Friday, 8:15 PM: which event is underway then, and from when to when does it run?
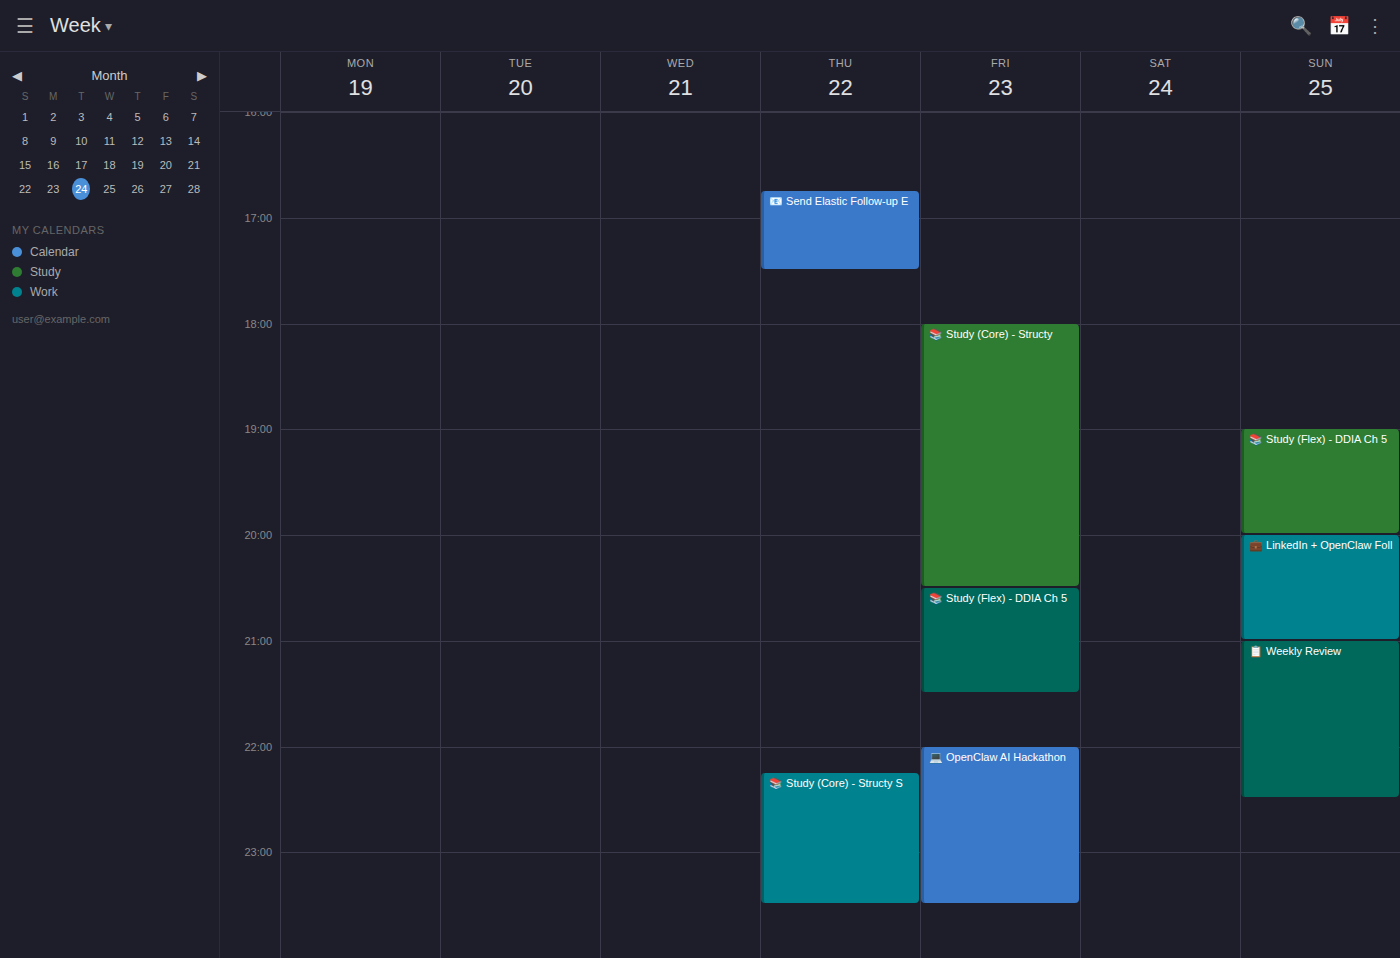
"📚 Study (Core) - Structy", 6:00 PM to 8:30 PM